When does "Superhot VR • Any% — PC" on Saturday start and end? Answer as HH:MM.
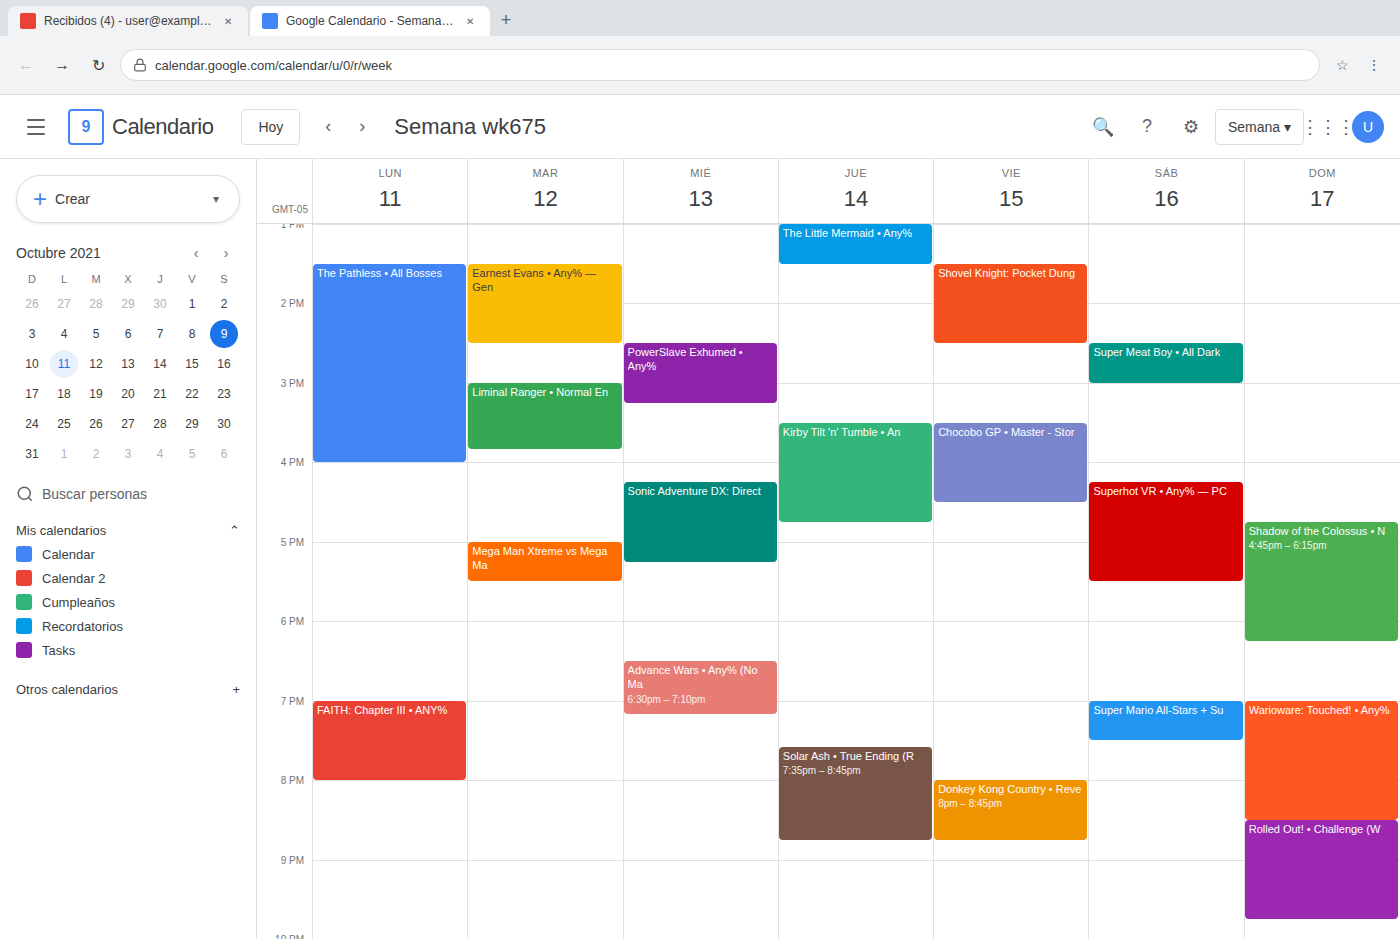
16:15 to 17:30